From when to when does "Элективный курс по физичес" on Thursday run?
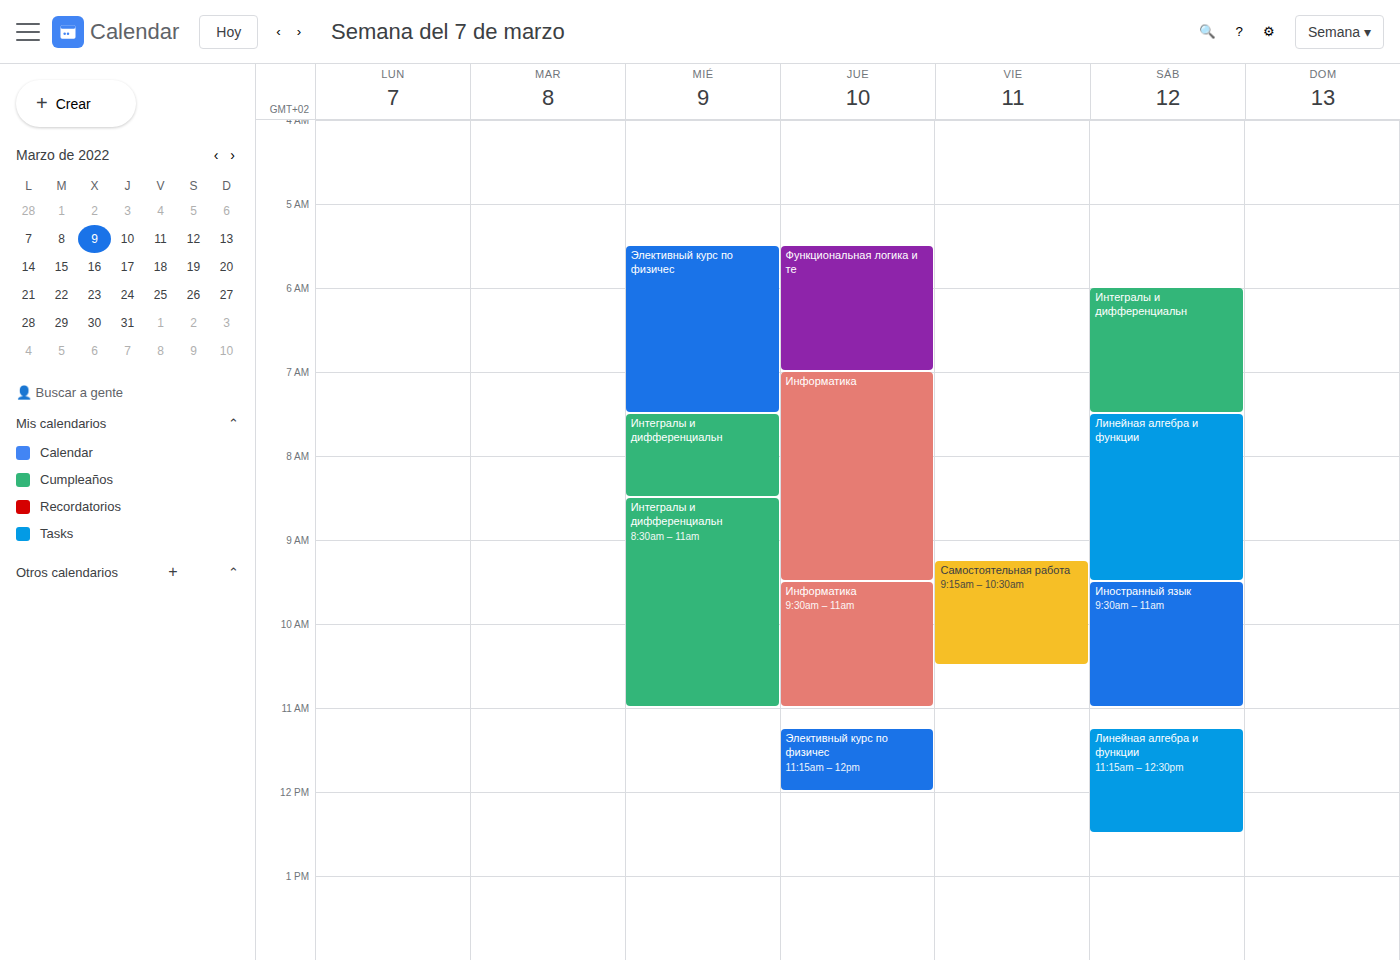
11:15 AM to 12:00 PM